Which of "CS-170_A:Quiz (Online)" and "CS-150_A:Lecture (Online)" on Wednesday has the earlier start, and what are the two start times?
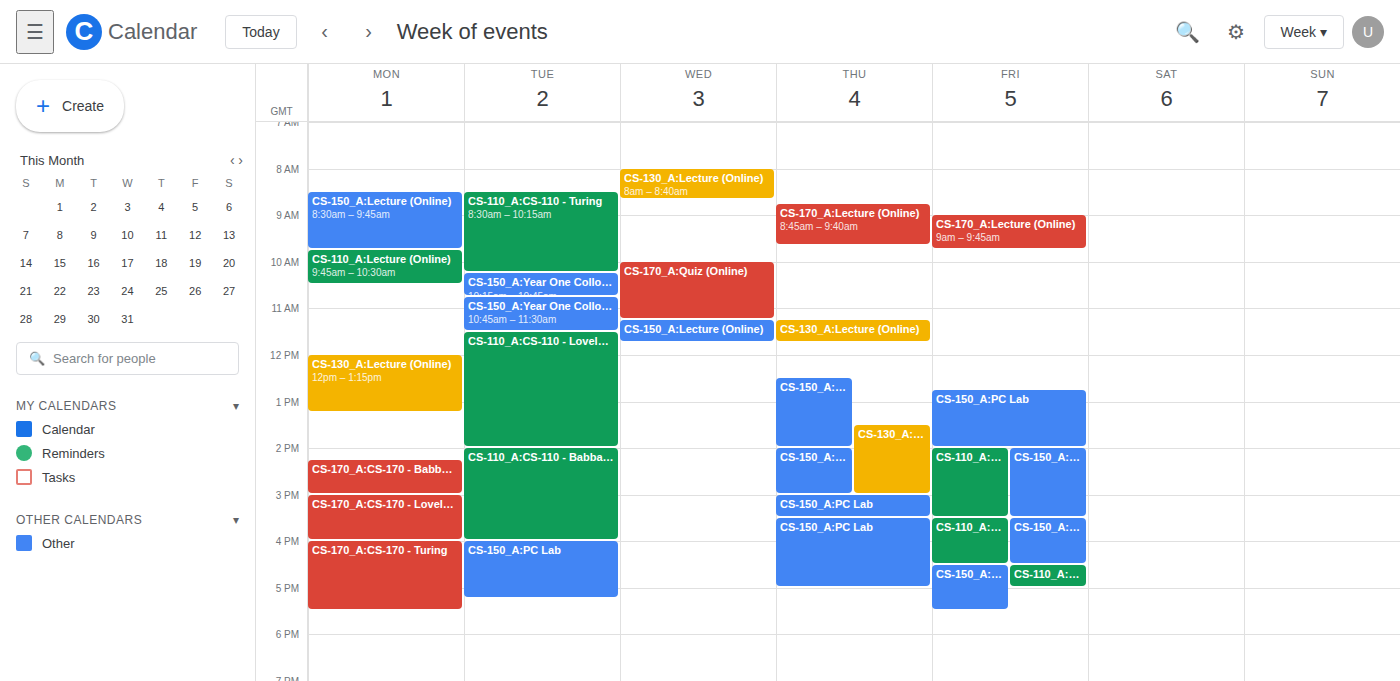
"CS-170_A:Quiz (Online)" 10:00 AM; "CS-150_A:Lecture (Online)" 11:15 AM.